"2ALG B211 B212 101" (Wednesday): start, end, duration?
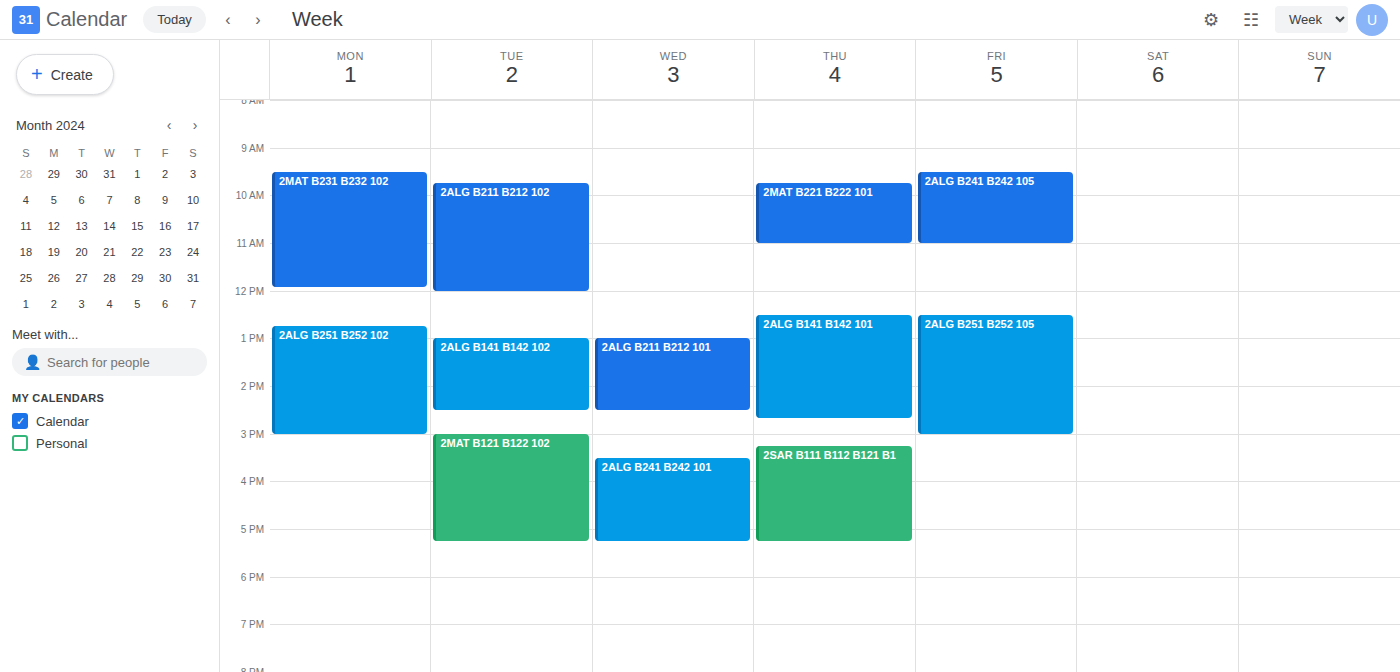
13:00 to 14:30, 1 hour 30 minutes